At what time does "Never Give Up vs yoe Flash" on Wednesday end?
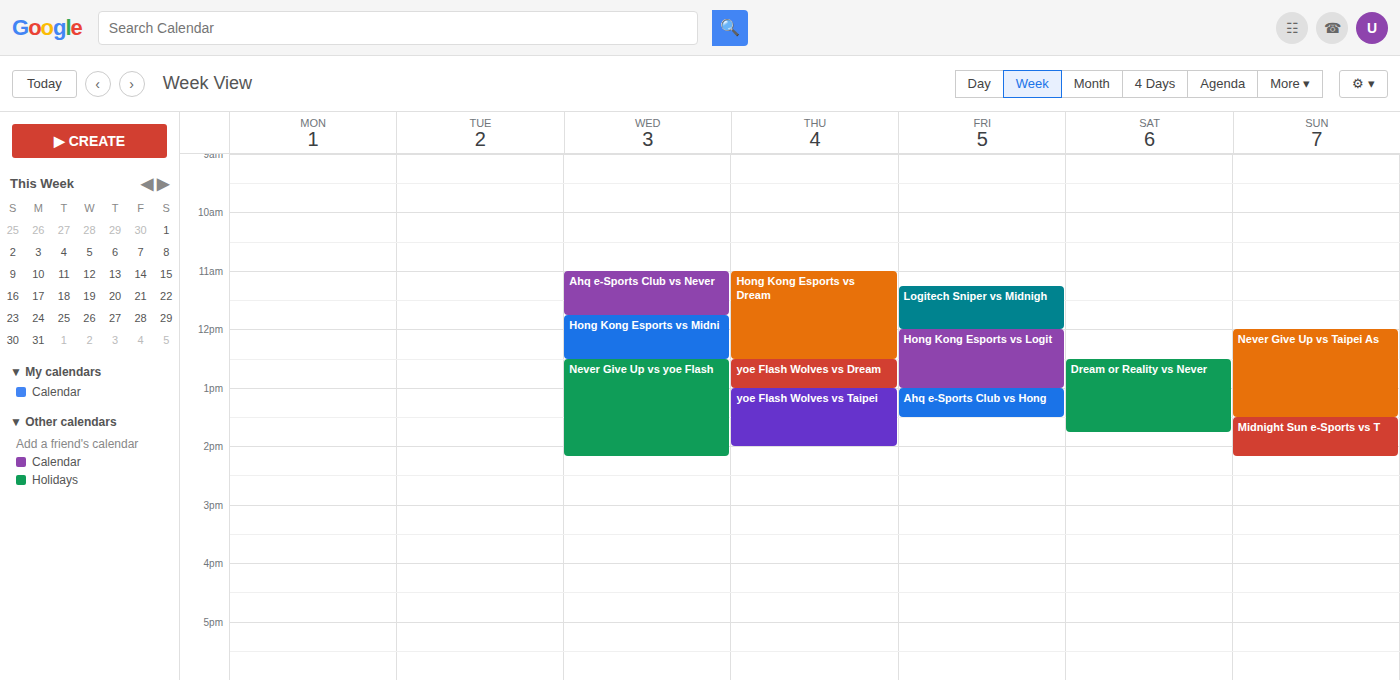
2:10 PM